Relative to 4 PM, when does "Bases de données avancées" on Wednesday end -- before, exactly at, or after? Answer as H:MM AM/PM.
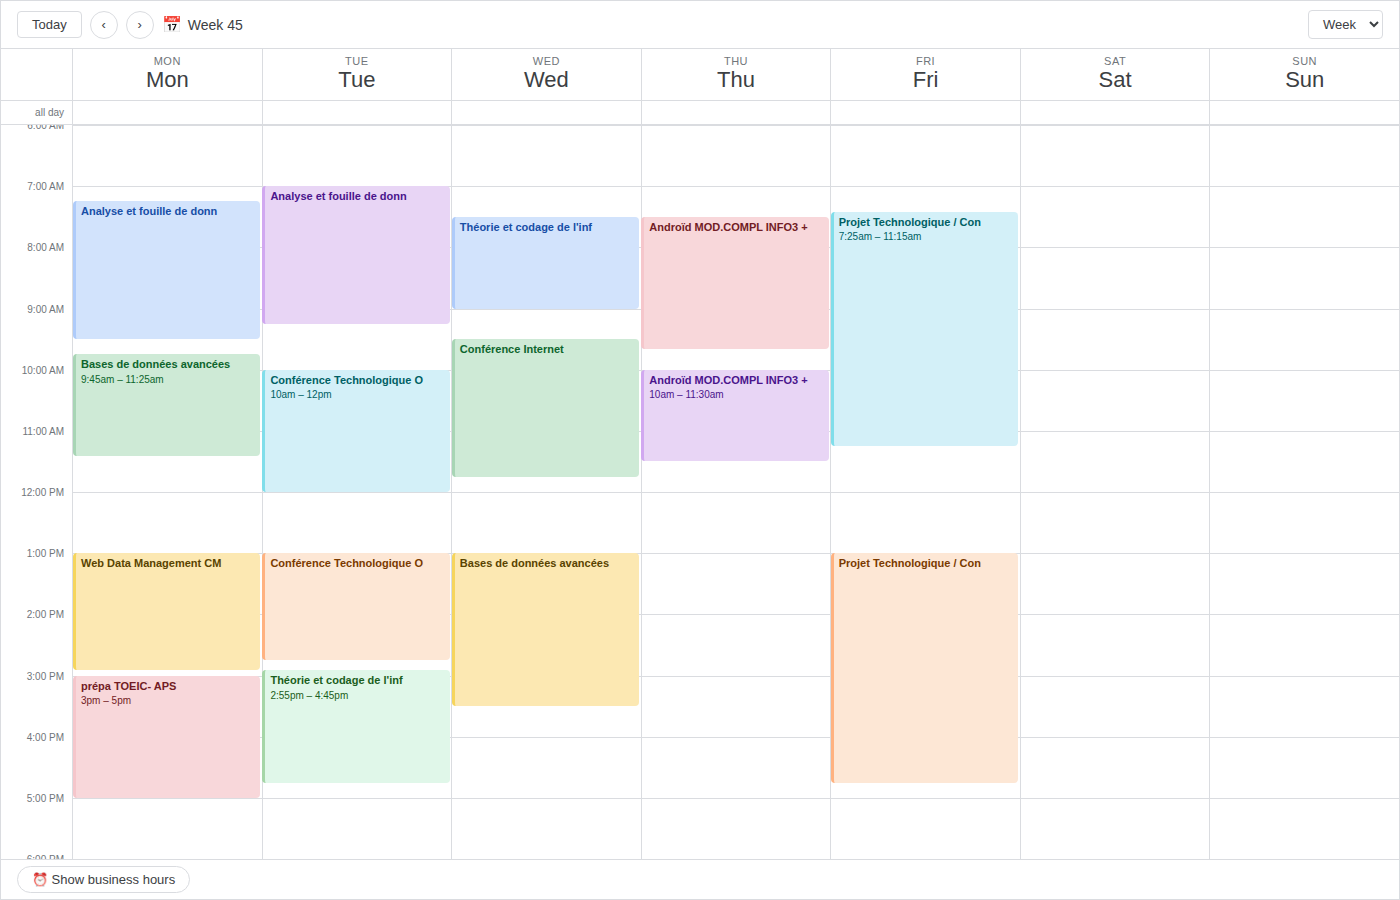
3:30 PM -- before 4 PM, 30 minutes above the 4 PM line.